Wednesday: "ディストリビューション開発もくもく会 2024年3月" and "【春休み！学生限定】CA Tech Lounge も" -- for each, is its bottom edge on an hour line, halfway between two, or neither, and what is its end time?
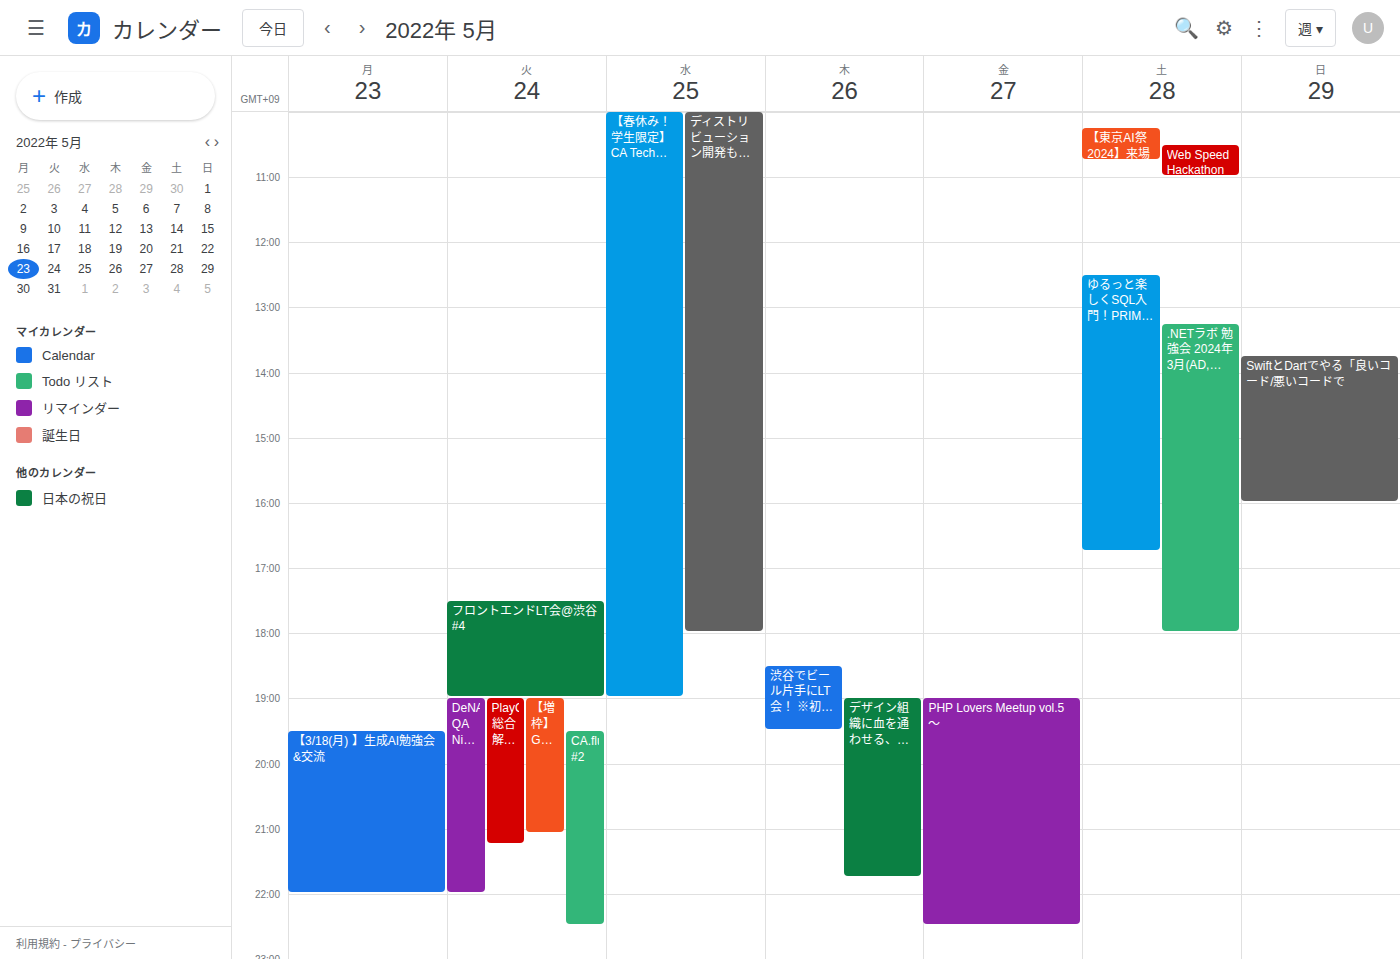
"ディストリビューション開発もくもく会 2024年3月": 6:00 PM, exactly on the 6 PM line. "【春休み！学生限定】CA Tech Lounge も": 7:00 PM, exactly on the 7 PM line.